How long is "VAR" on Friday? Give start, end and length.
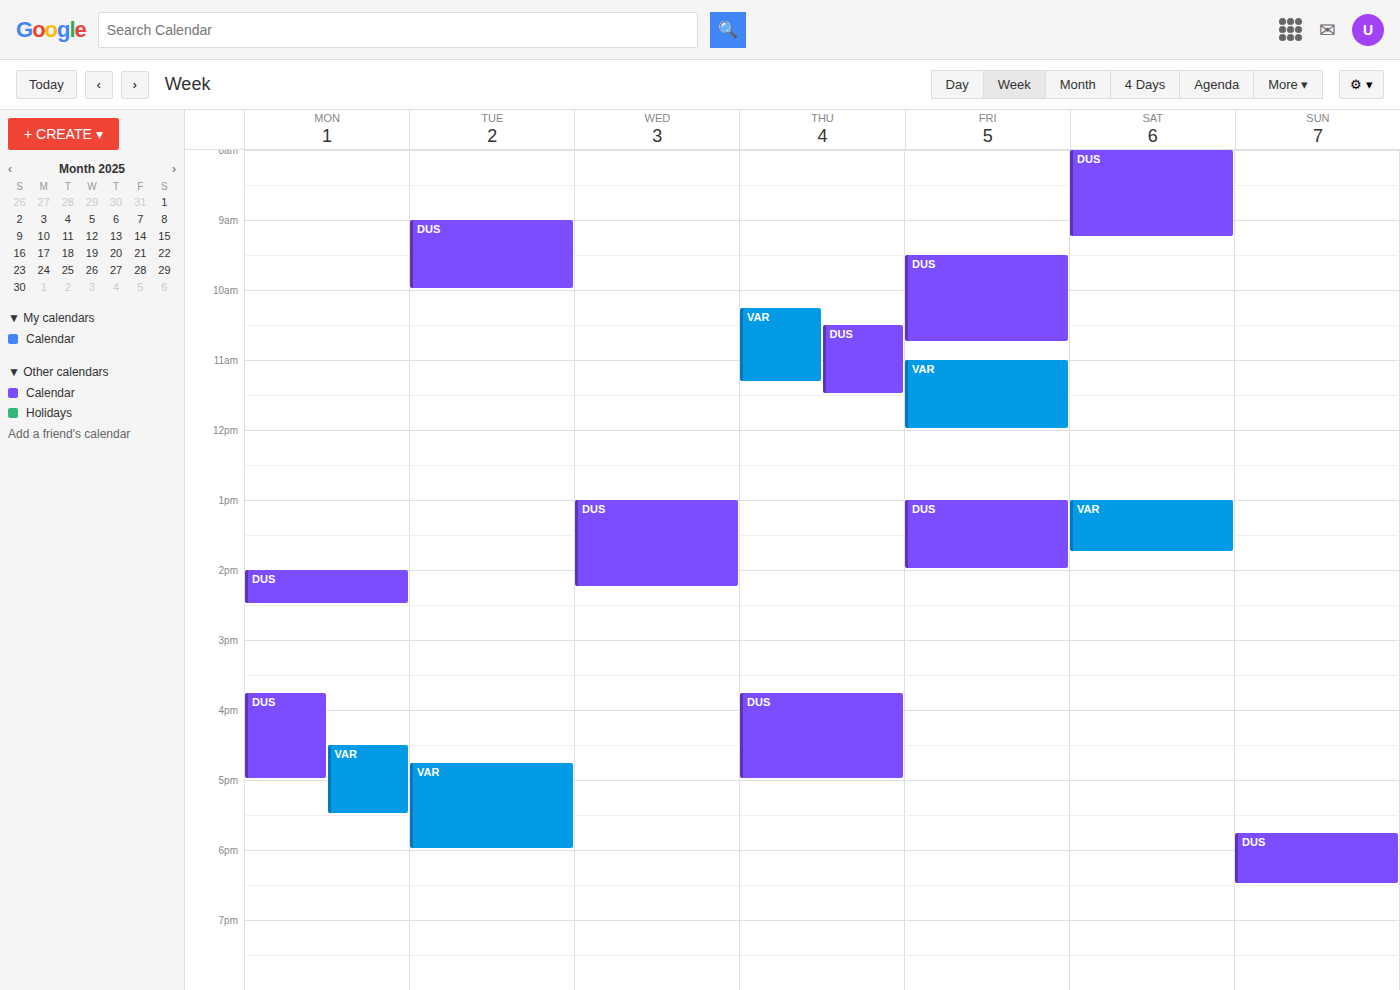
11:00 AM to 12:00 PM, 1 hour